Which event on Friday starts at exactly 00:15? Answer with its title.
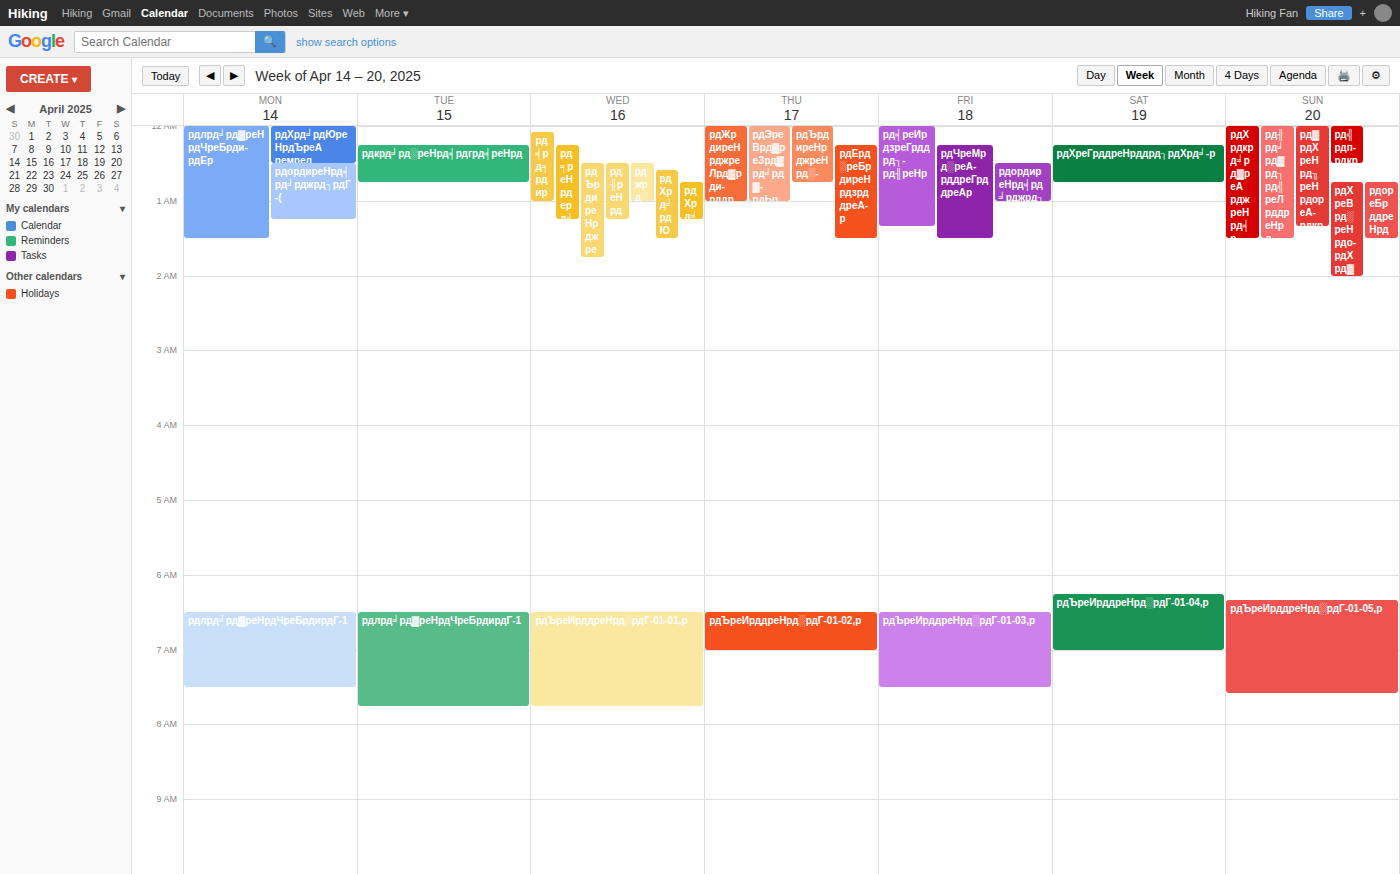
"рдЧреМрд░реА-рддреГрддреАр"